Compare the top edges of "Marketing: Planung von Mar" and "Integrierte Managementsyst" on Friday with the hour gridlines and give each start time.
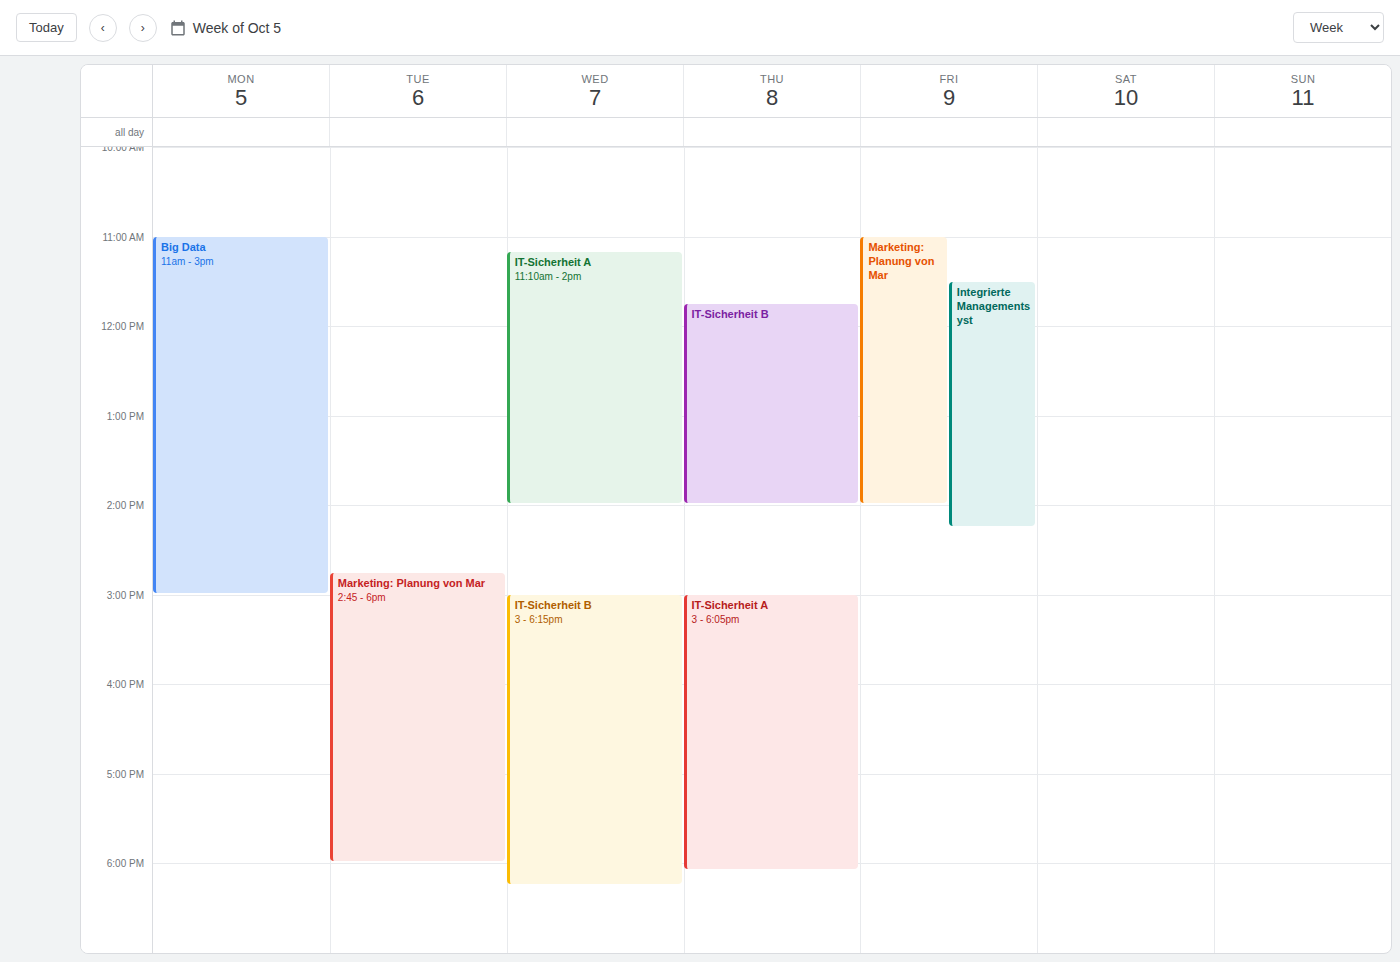
"Marketing: Planung von Mar": 11:00 AM, exactly on the 11 AM line. "Integrierte Managementsyst": 11:30 AM, halfway between the 11 AM and 12 PM lines.